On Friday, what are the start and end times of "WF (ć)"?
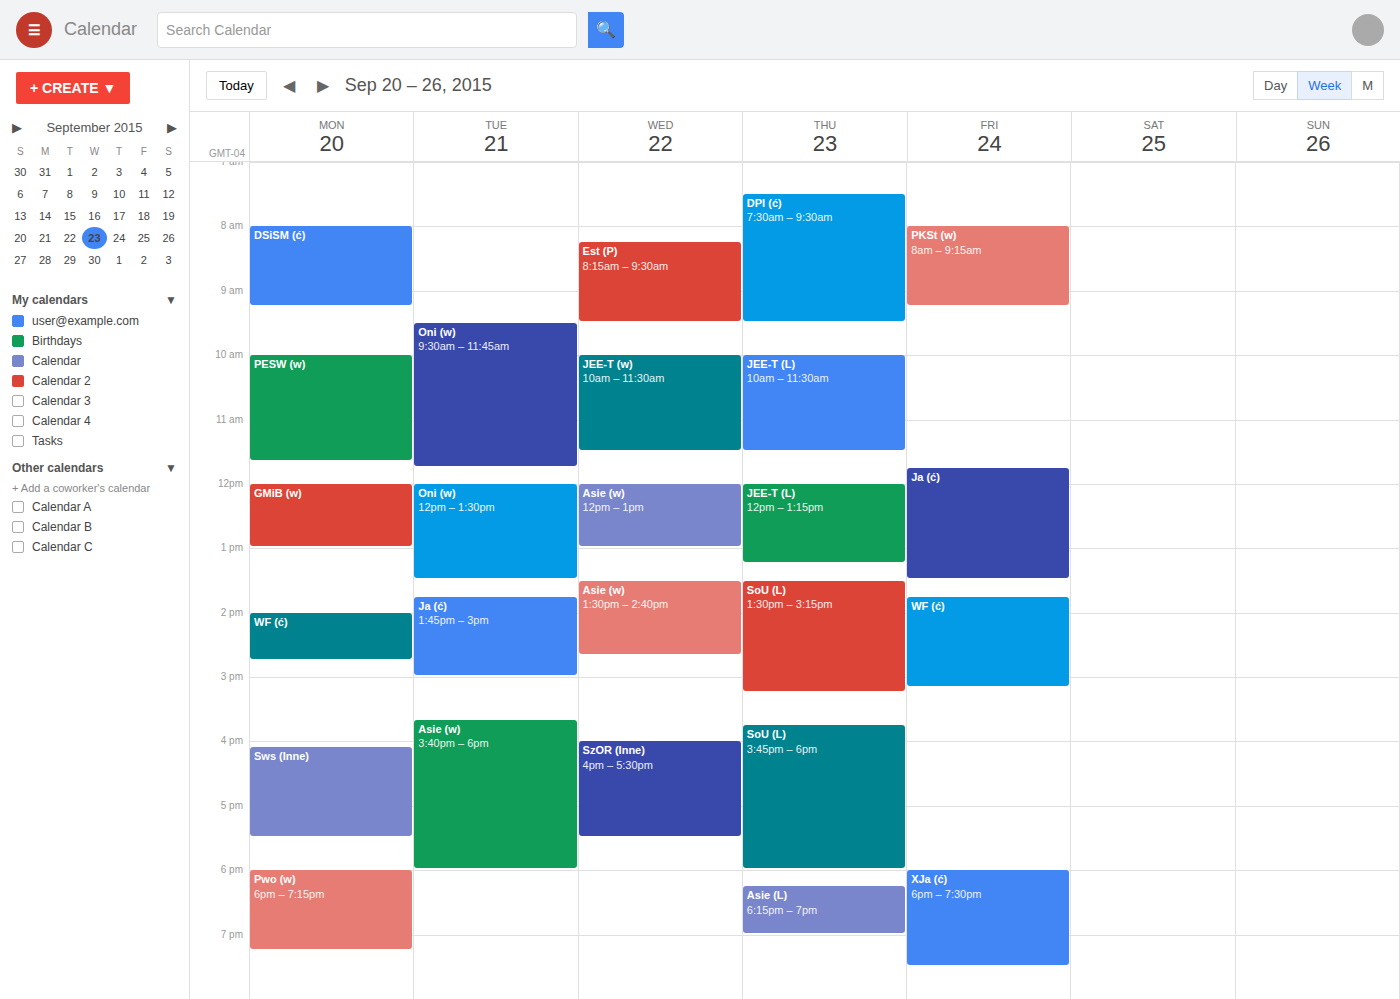
1:45 PM to 3:10 PM